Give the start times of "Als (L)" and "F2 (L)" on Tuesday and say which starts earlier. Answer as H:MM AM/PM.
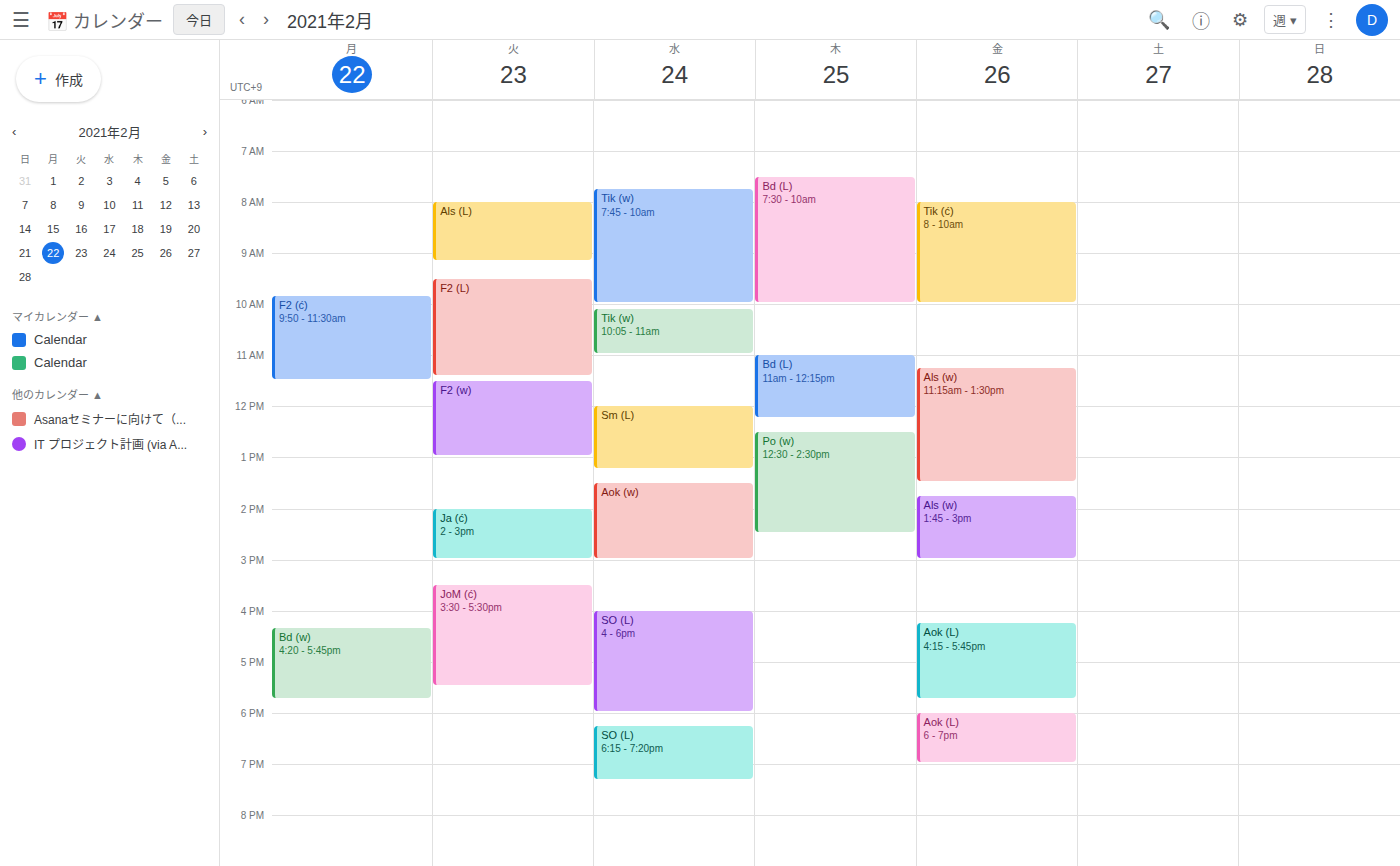
"Als (L)" 8:00 AM; "F2 (L)" 9:30 AM.